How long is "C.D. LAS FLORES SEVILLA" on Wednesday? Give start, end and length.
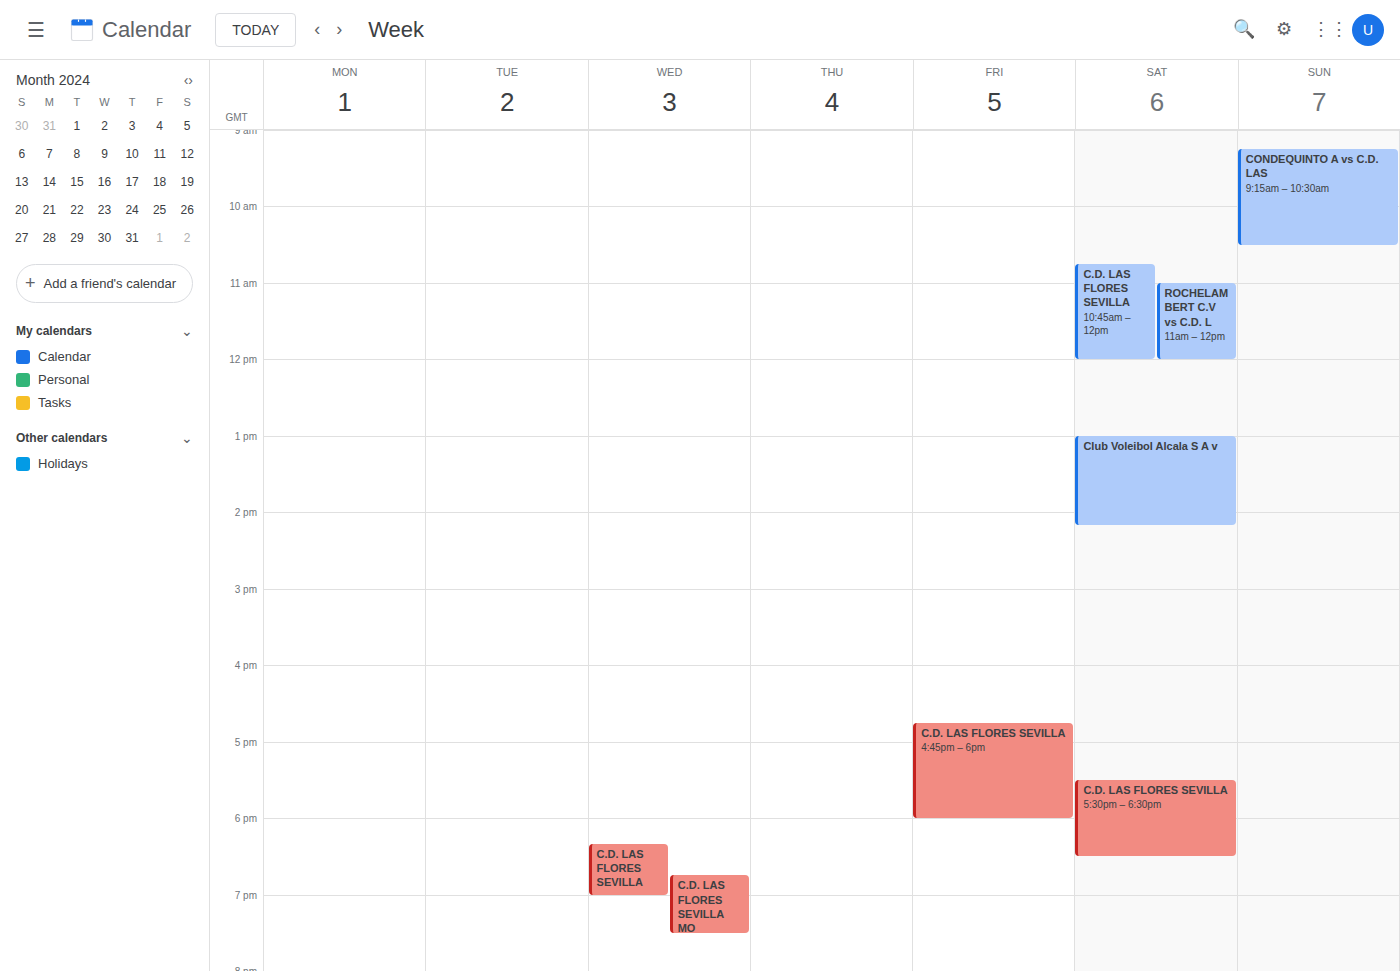
6:20 PM to 7:00 PM, 40 minutes